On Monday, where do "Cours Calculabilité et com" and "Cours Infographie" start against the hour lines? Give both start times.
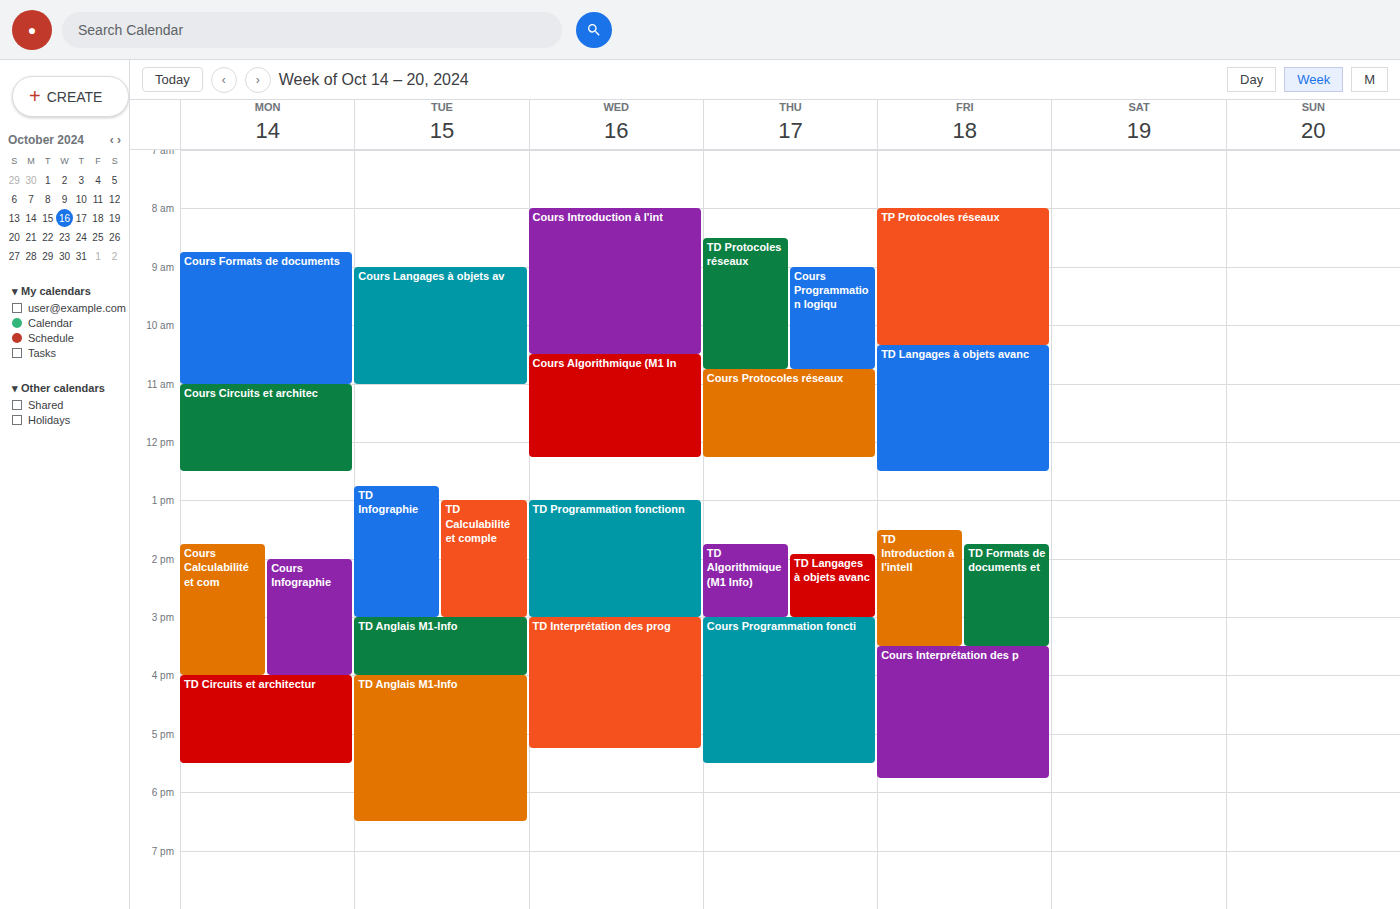
"Cours Calculabilité et com": 1:45 PM, neither: three quarters of the way from the 1 PM line to the 2 PM line. "Cours Infographie": 2:00 PM, exactly on the 2 PM line.